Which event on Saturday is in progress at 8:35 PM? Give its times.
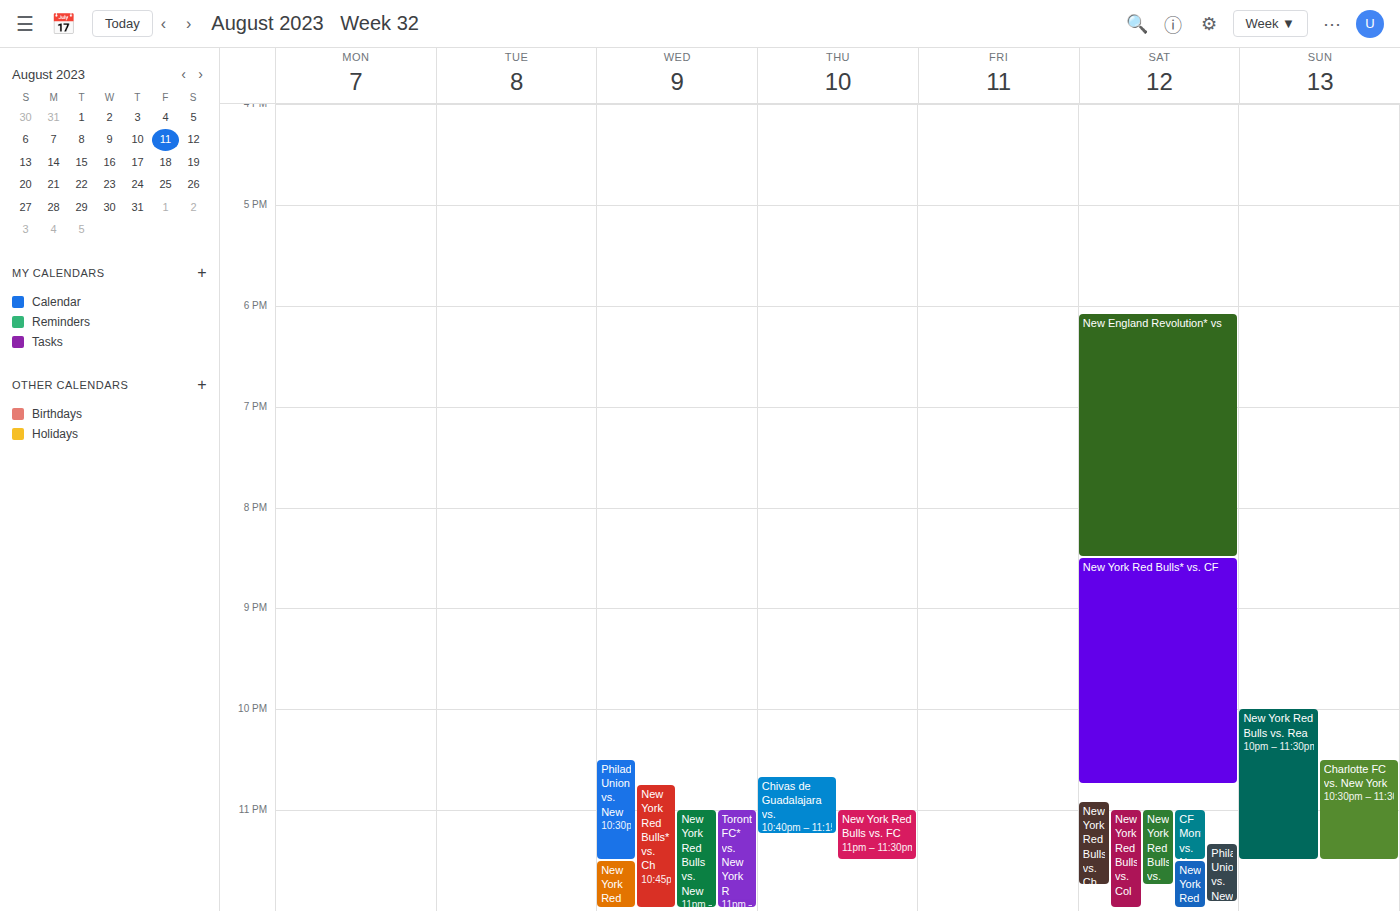
"New York Red Bulls* vs. CF", 8:30 PM to 10:45 PM